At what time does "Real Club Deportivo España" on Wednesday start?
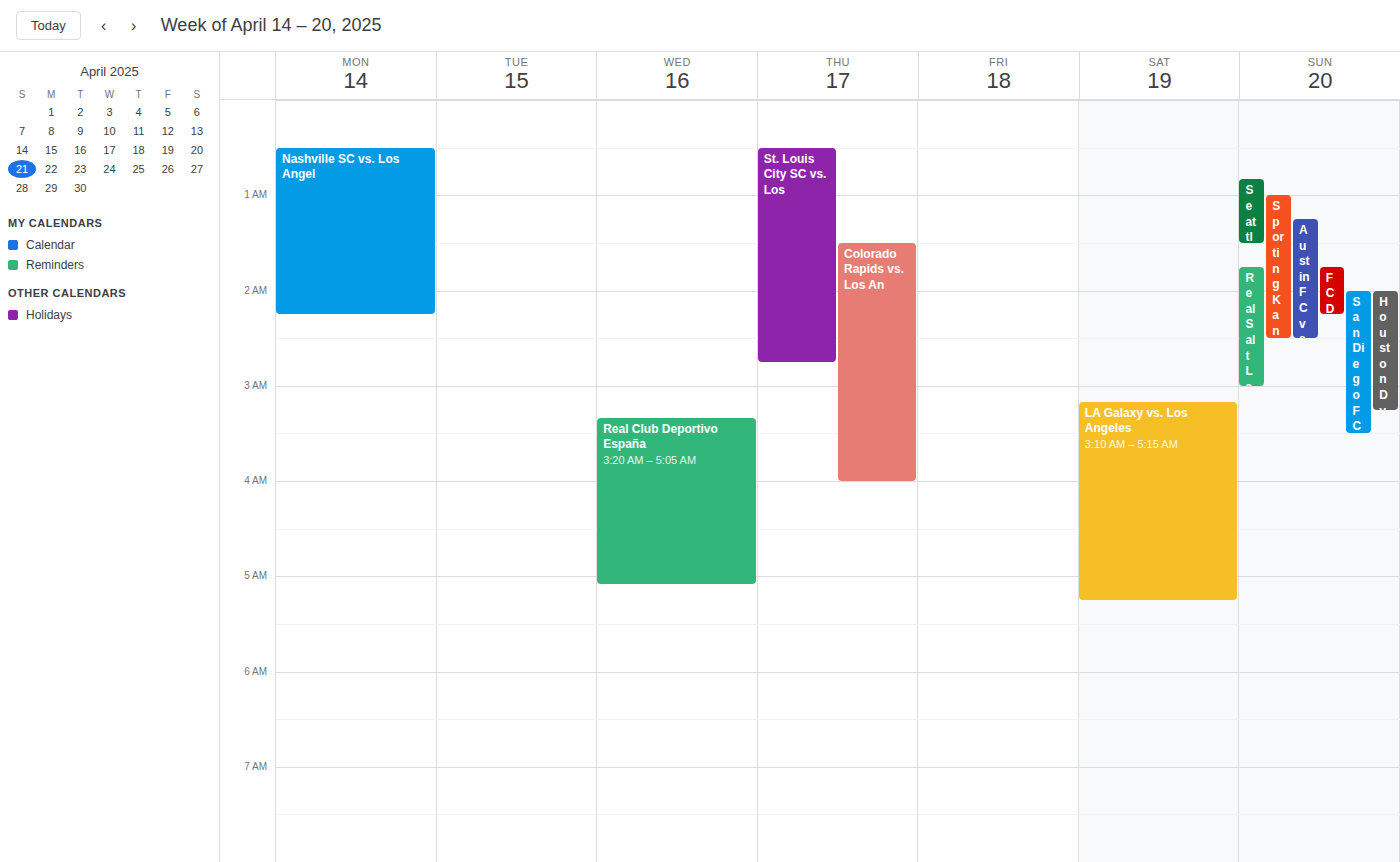
03:20